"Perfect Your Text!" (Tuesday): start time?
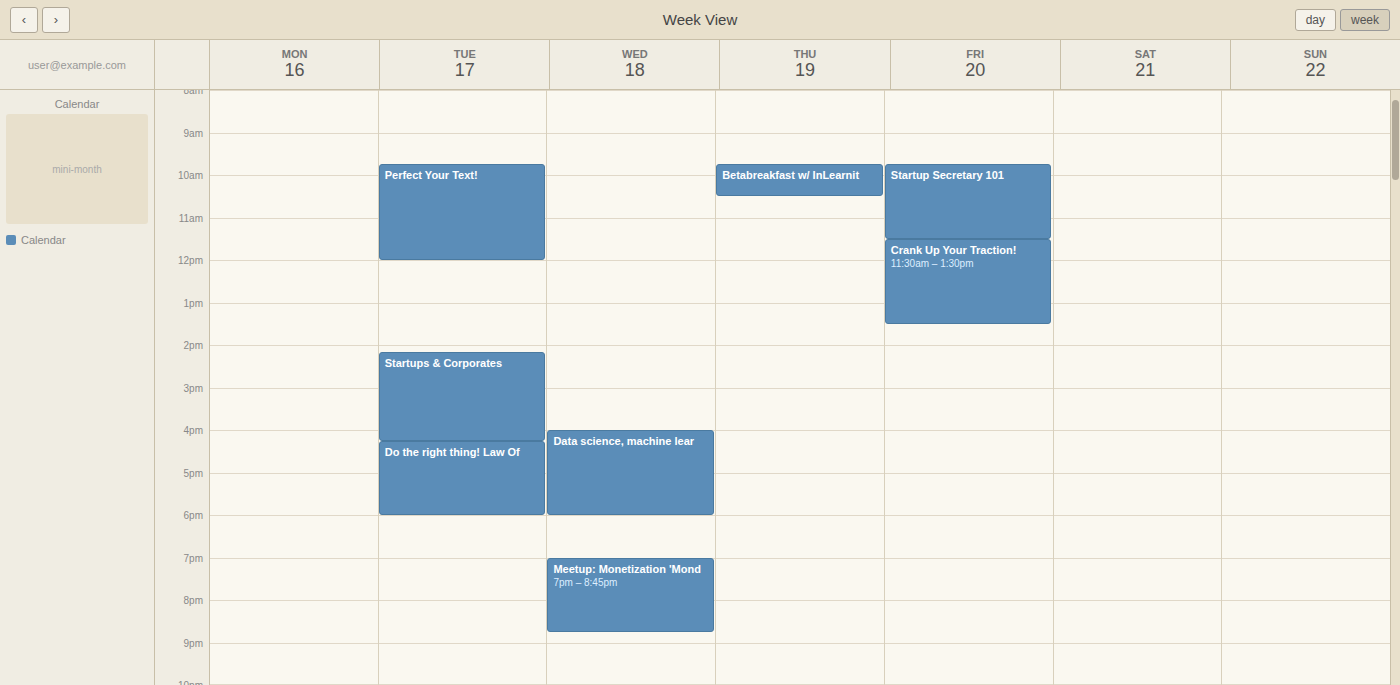
9:45 AM